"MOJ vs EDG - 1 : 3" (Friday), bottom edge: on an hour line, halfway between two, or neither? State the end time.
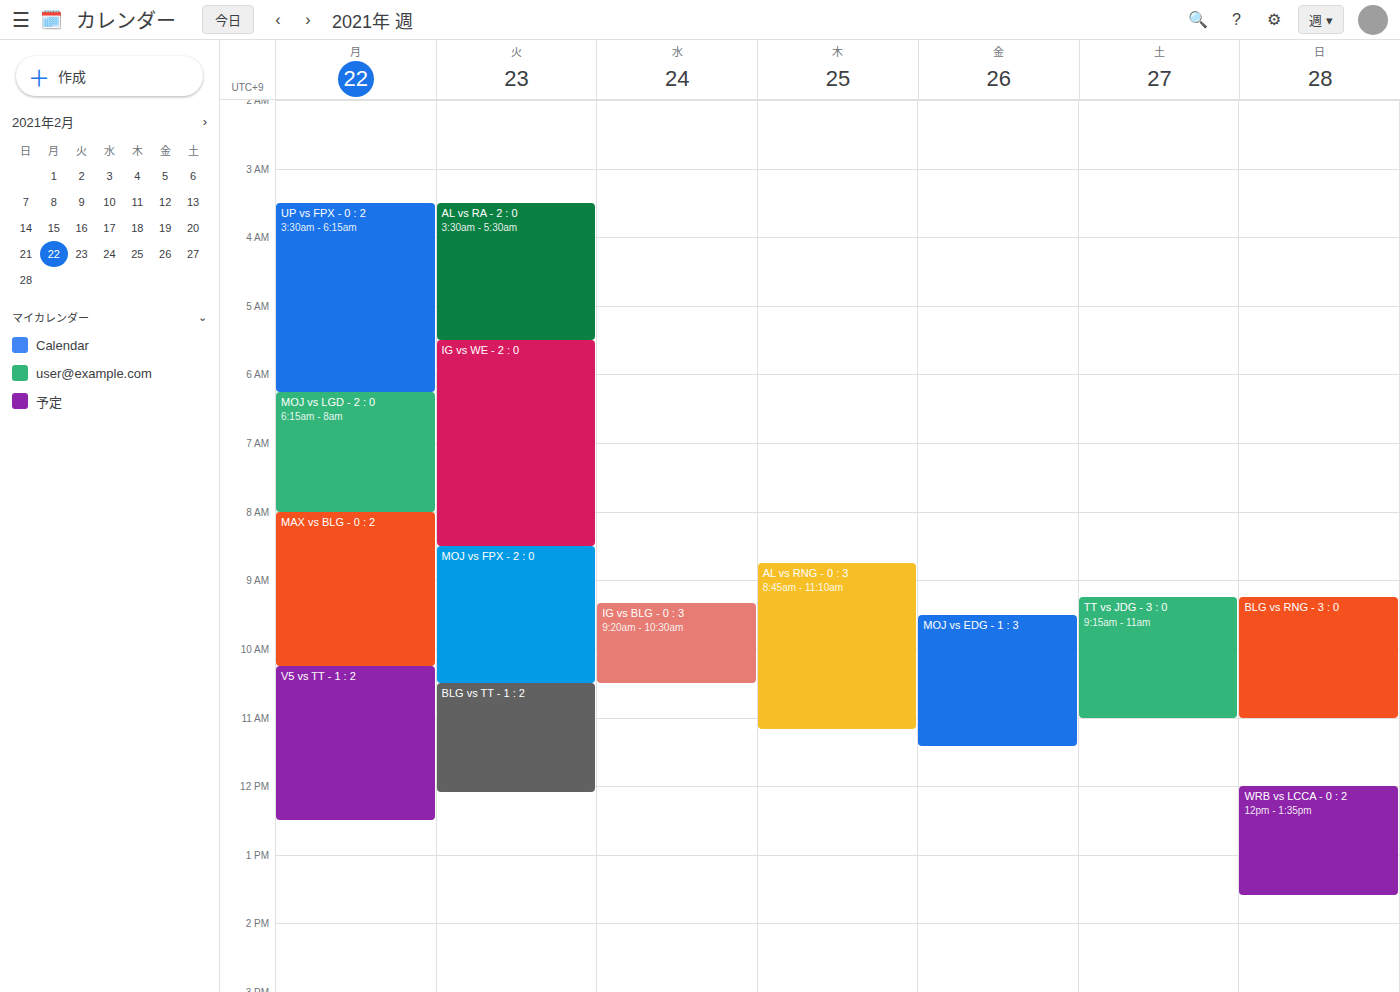
11:25 AM -- neither: 25 minutes below the 11 AM line and 35 minutes above the 12 PM line.